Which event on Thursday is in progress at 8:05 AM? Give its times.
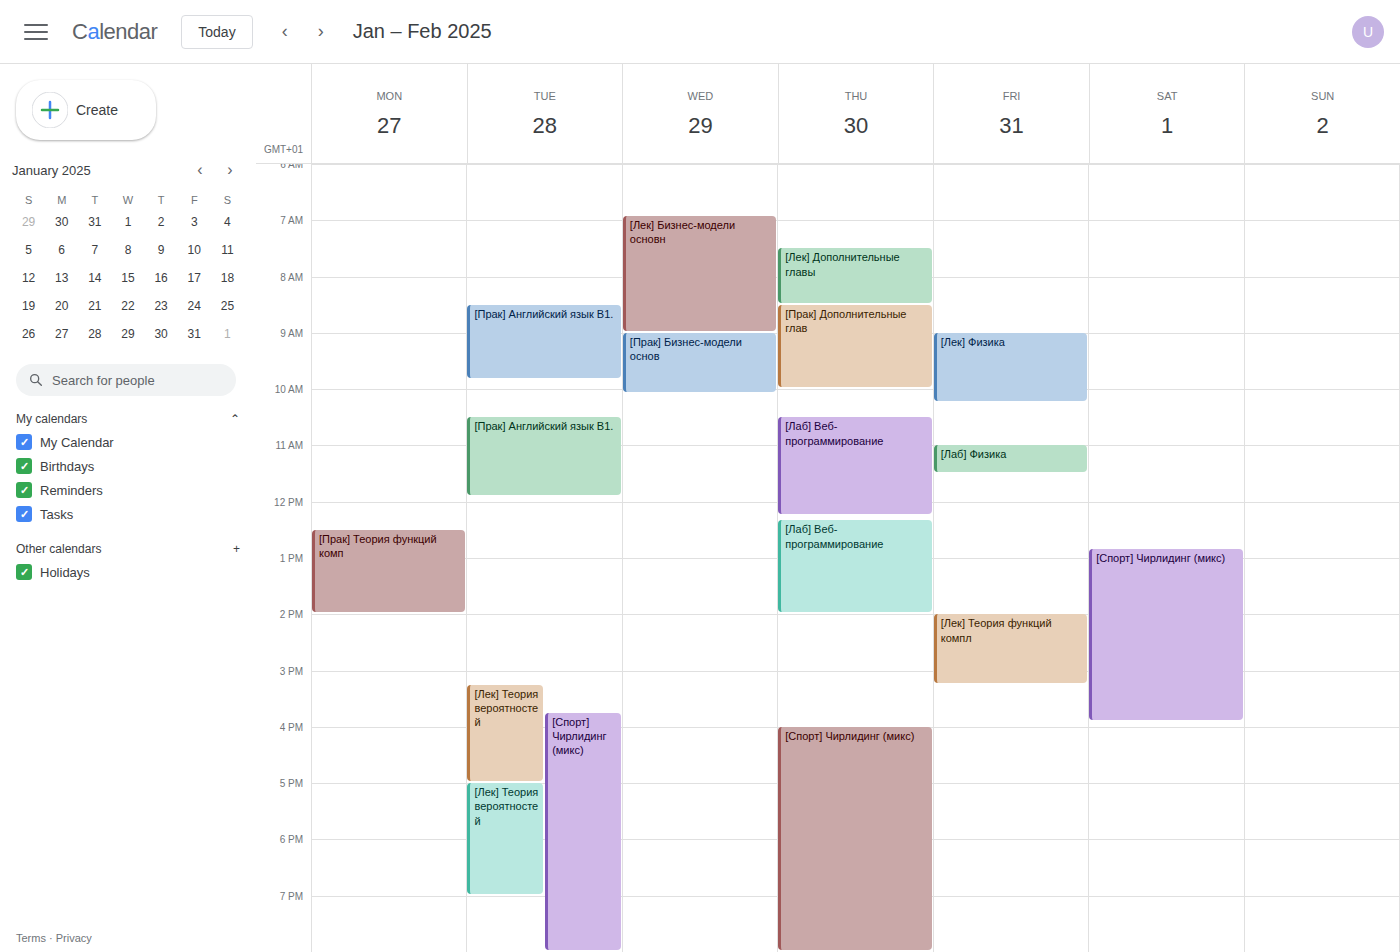
"[Лек] Дополнительные главы", 7:30 AM to 8:30 AM